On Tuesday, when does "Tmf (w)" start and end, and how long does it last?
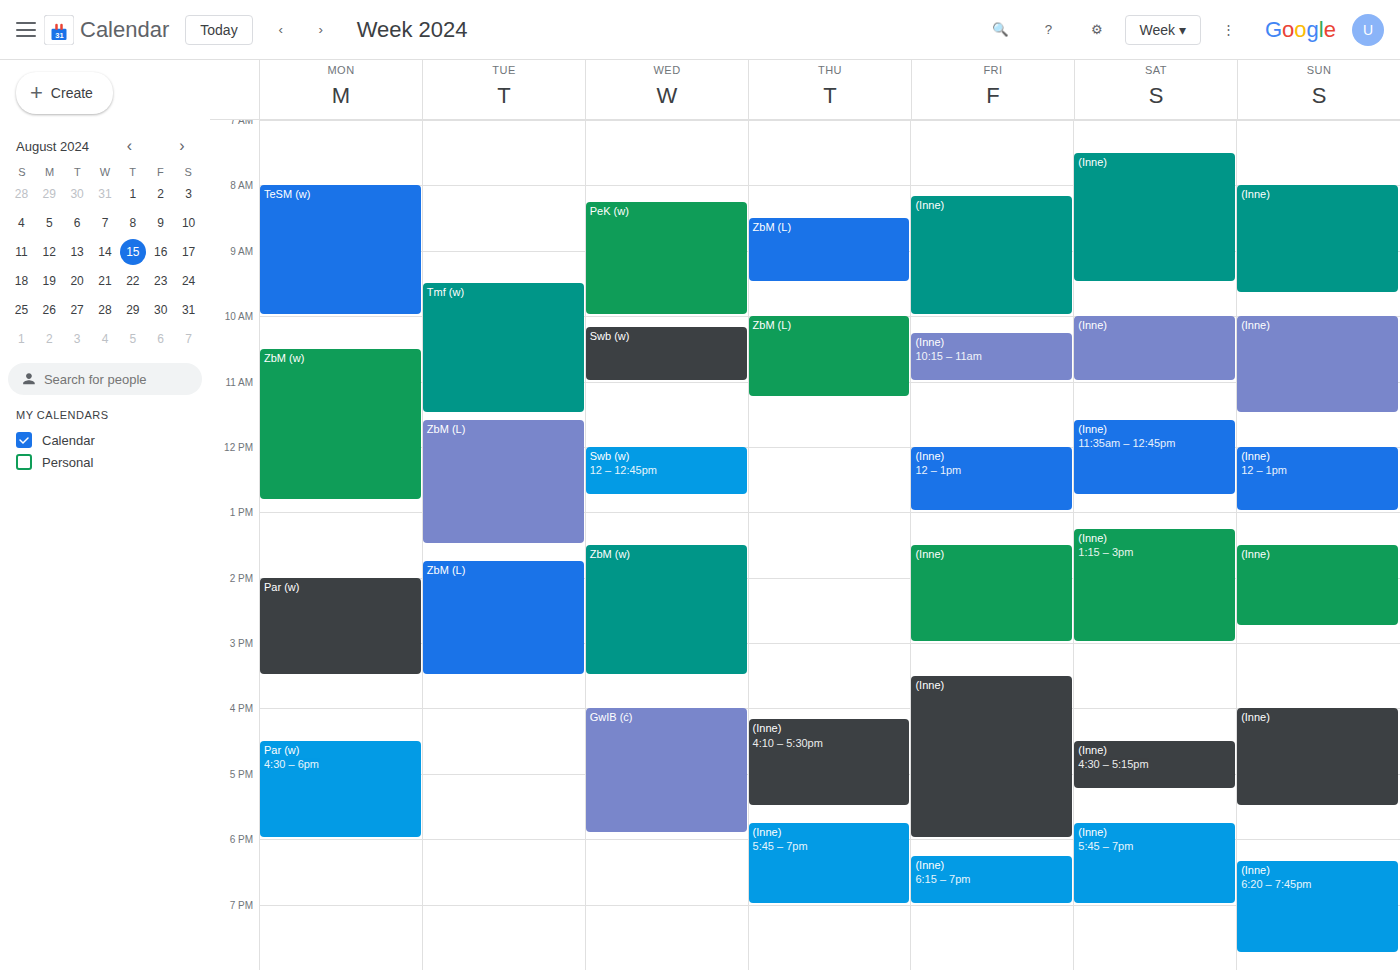
09:30 to 11:30, 2 hours